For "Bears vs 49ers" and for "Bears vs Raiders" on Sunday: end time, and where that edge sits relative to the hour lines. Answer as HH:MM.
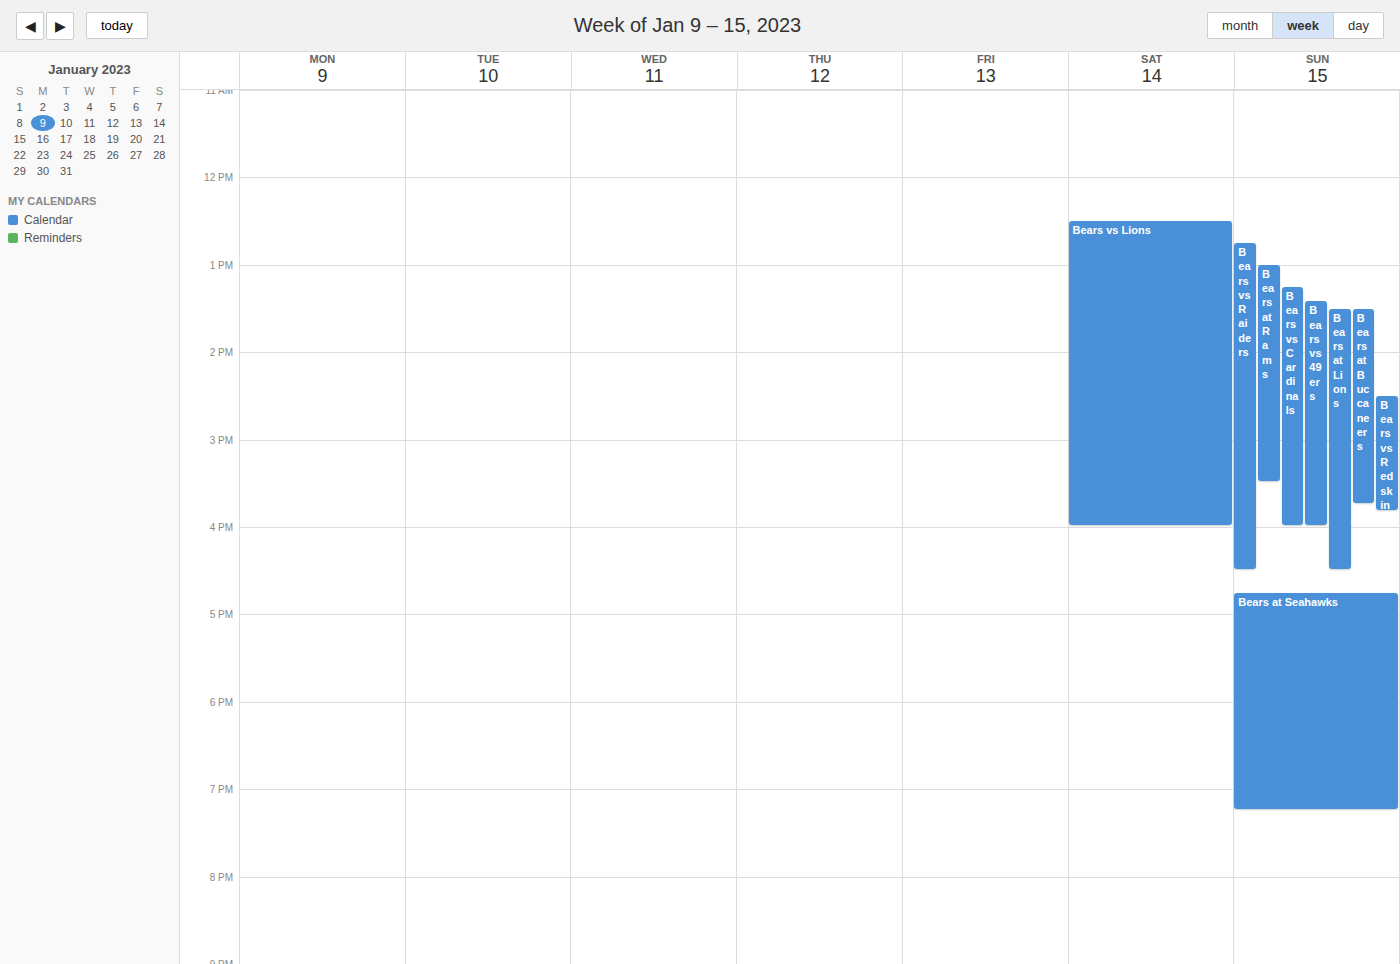
"Bears vs 49ers": 16:00, exactly on the 16:00 line. "Bears vs Raiders": 16:30, halfway between the 16:00 and 17:00 lines.